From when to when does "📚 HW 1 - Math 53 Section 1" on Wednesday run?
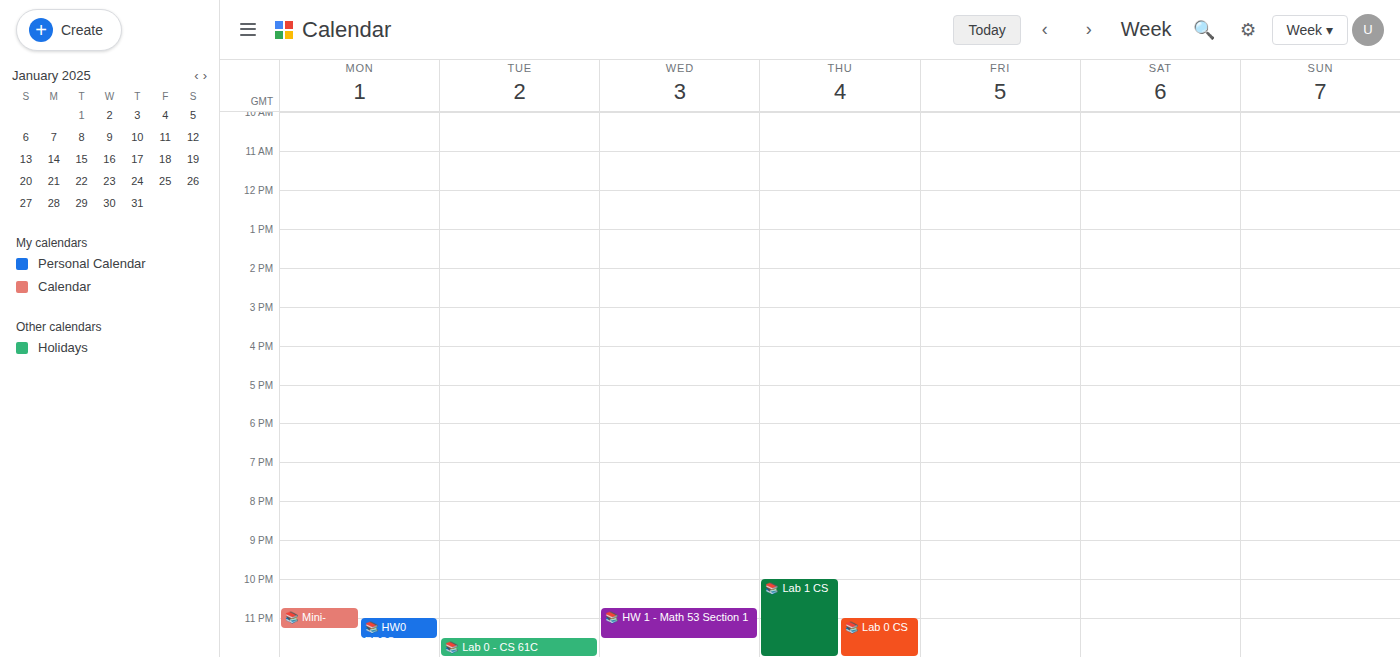
10:45 PM to 11:30 PM